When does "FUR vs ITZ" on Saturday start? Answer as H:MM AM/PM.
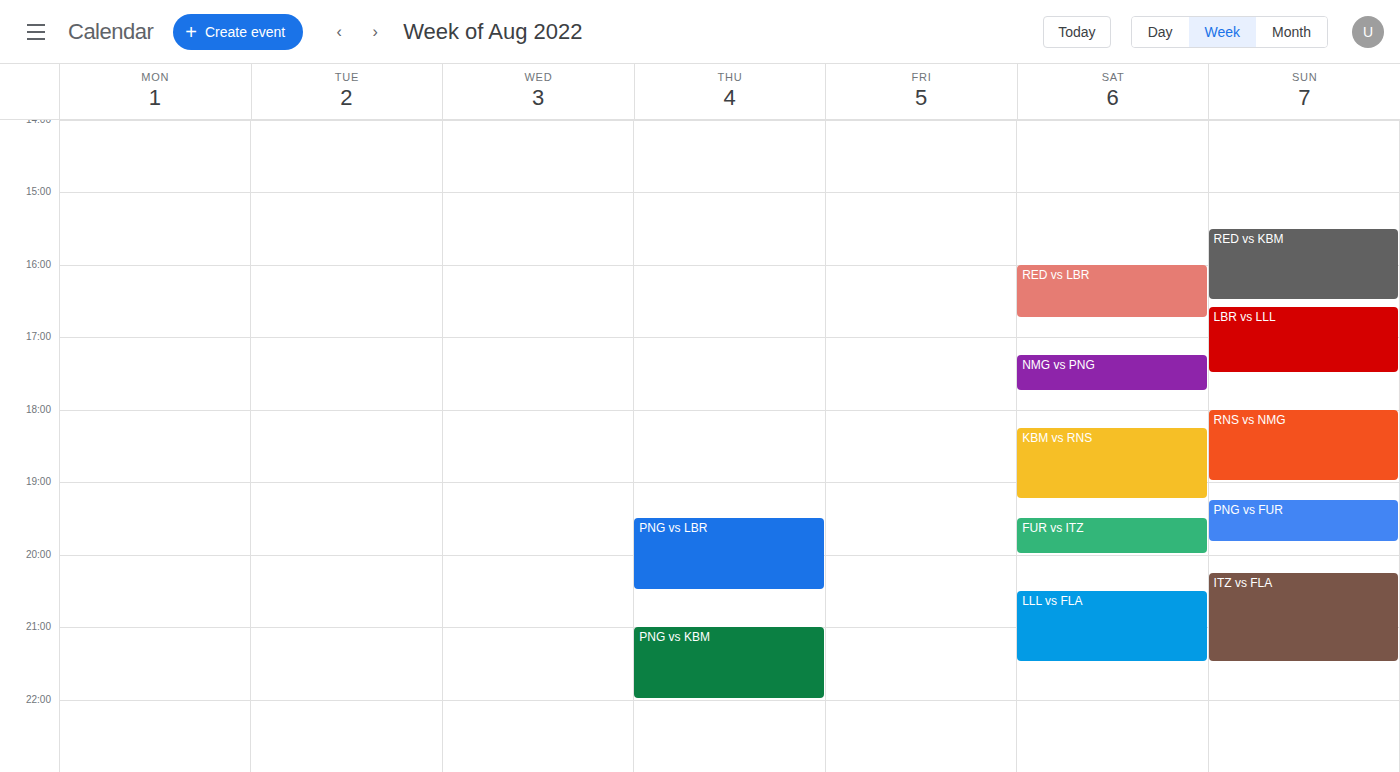
7:30 PM